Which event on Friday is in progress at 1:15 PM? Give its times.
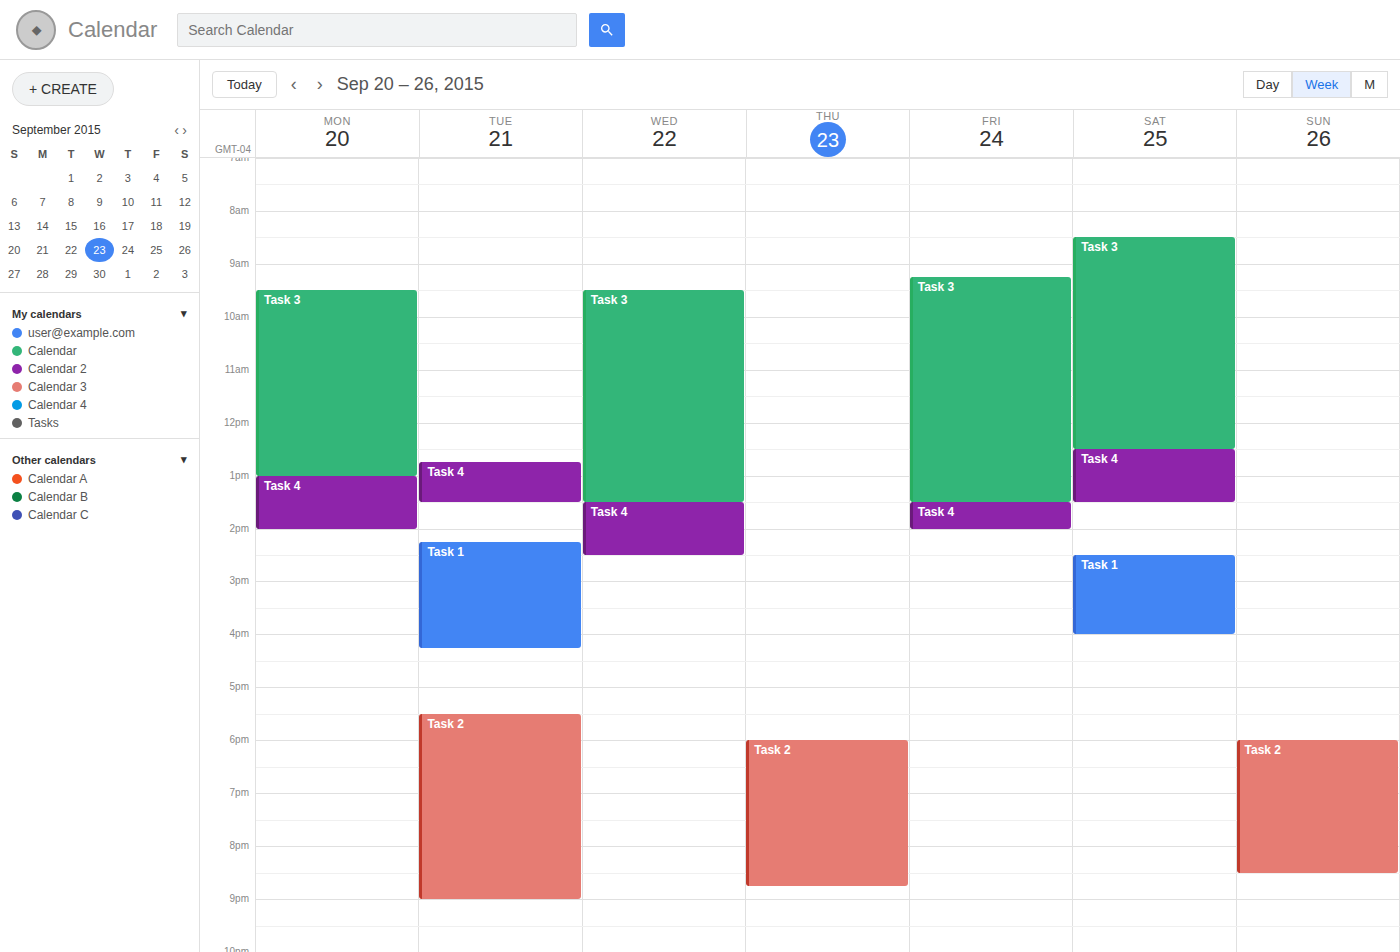
"Task 3", 9:15 AM to 1:30 PM